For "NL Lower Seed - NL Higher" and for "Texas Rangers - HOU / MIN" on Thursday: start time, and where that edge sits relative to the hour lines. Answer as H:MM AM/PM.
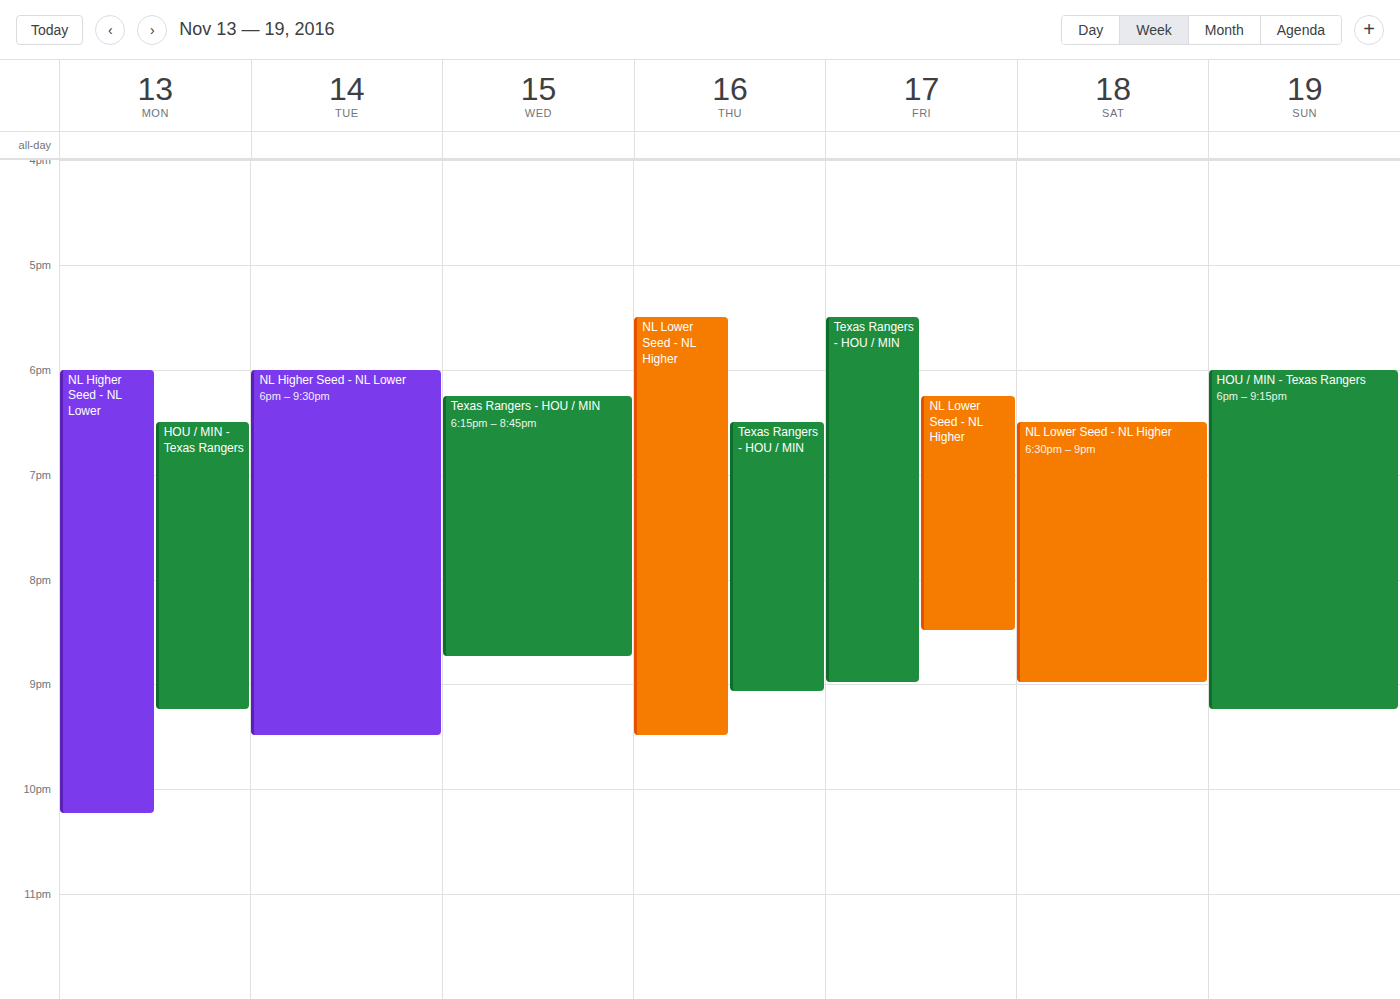
"NL Lower Seed - NL Higher": 5:30 PM, halfway between the 5 PM and 6 PM lines. "Texas Rangers - HOU / MIN": 6:30 PM, halfway between the 6 PM and 7 PM lines.